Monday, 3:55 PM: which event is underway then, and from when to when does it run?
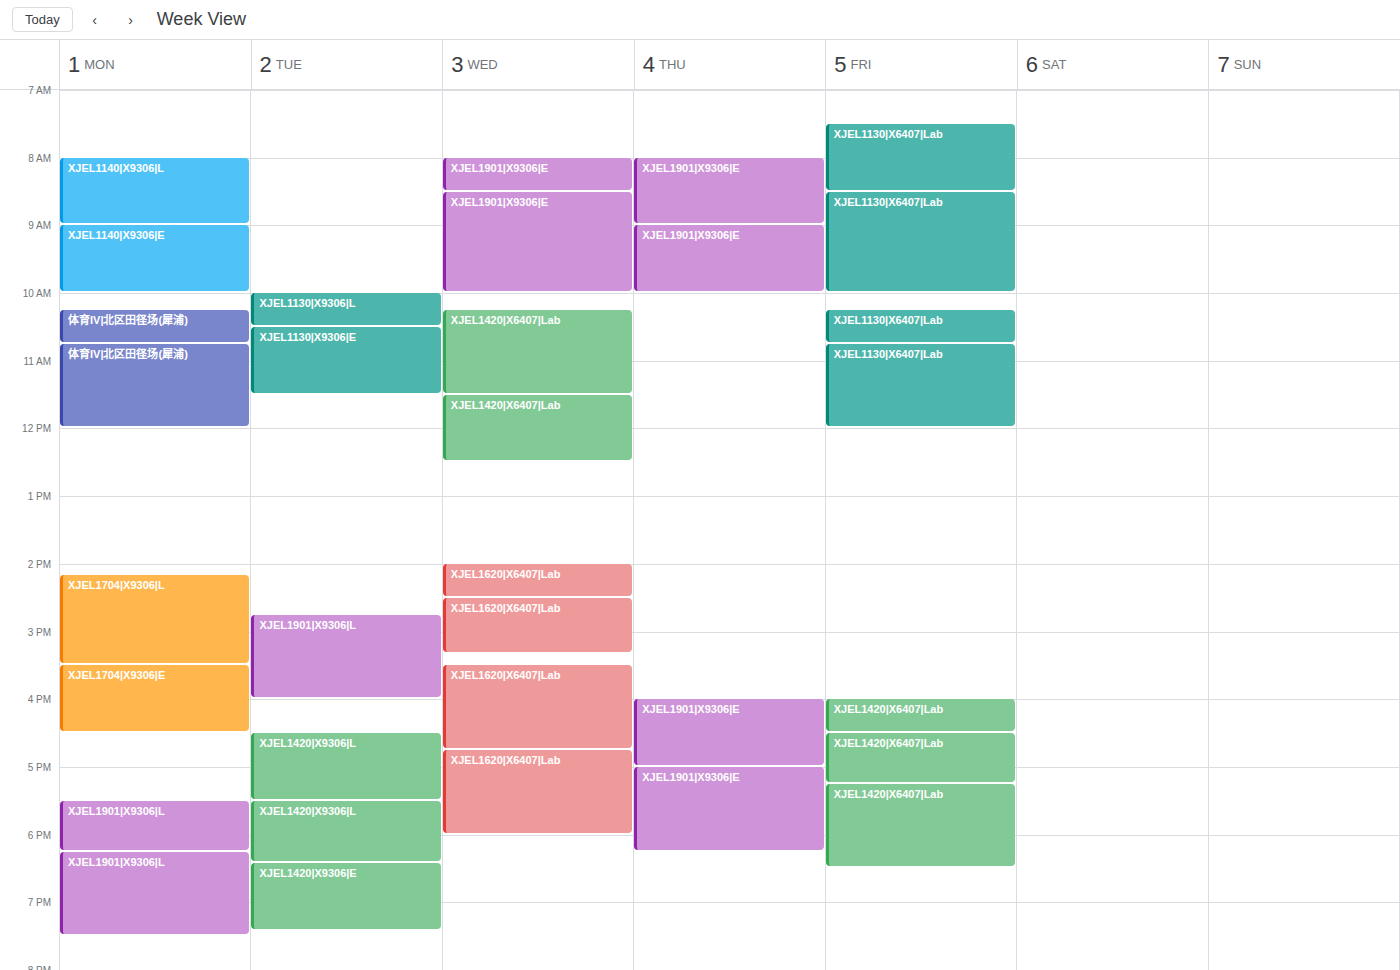
"XJEL1704|X9306|E", 3:30 PM to 4:30 PM